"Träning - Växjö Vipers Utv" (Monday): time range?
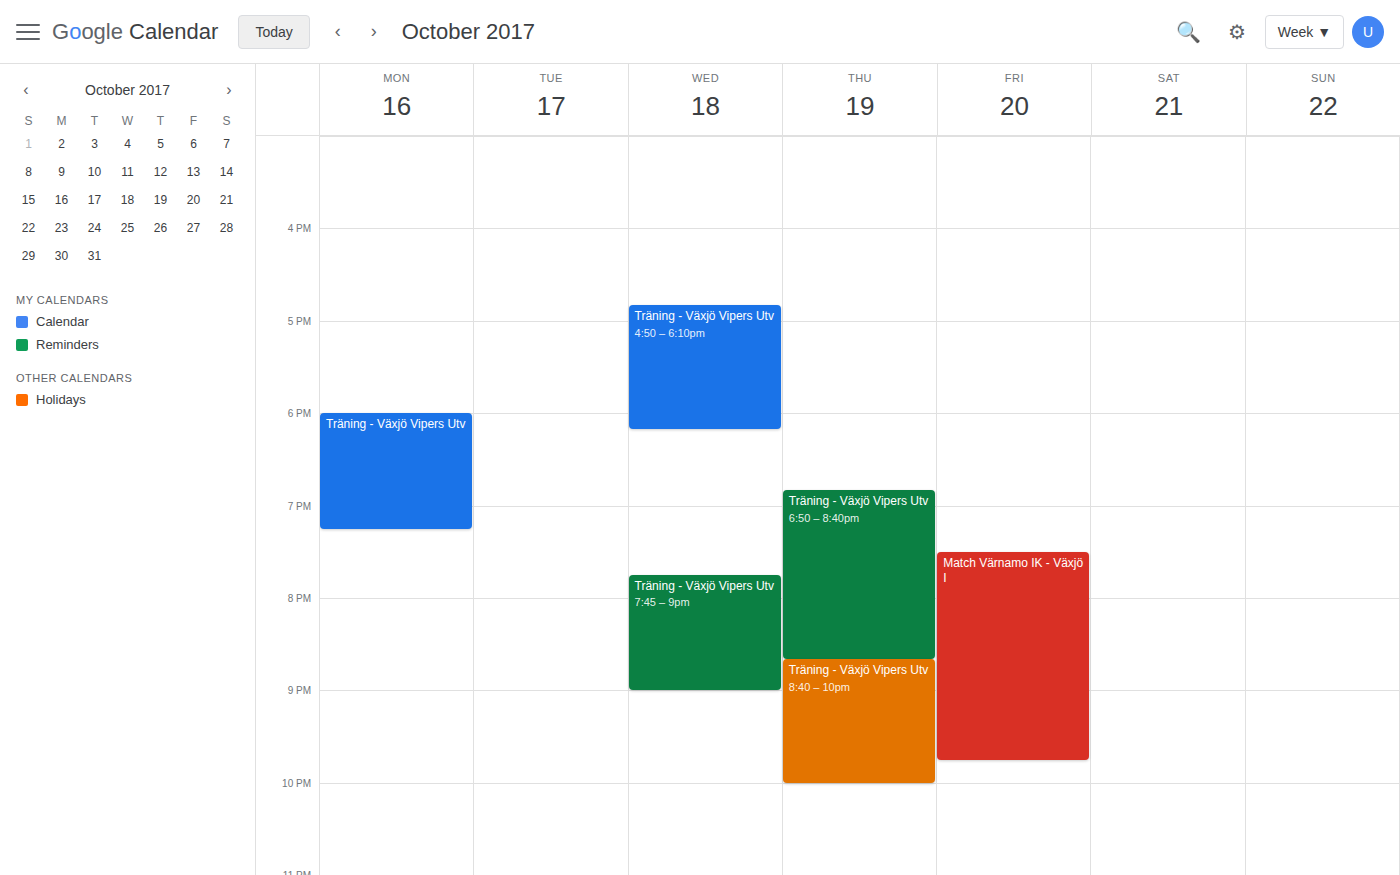
6:00 PM to 7:15 PM